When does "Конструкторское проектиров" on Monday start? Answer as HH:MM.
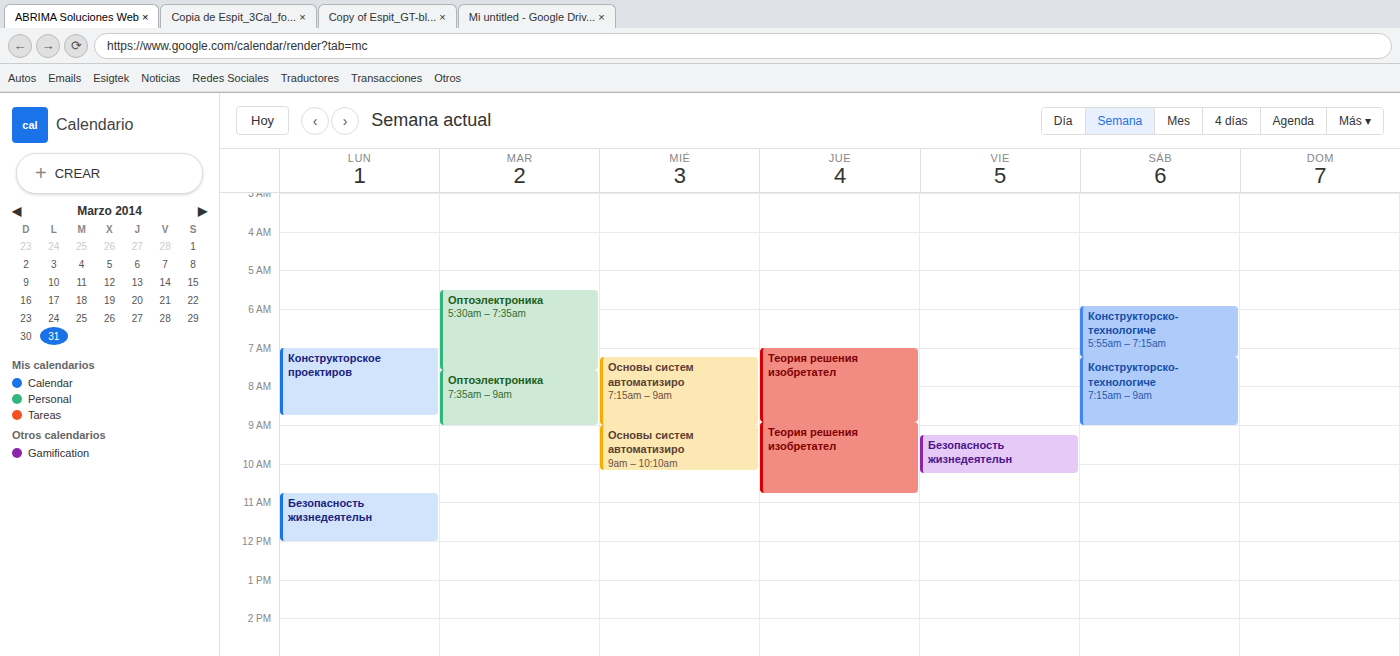
07:00